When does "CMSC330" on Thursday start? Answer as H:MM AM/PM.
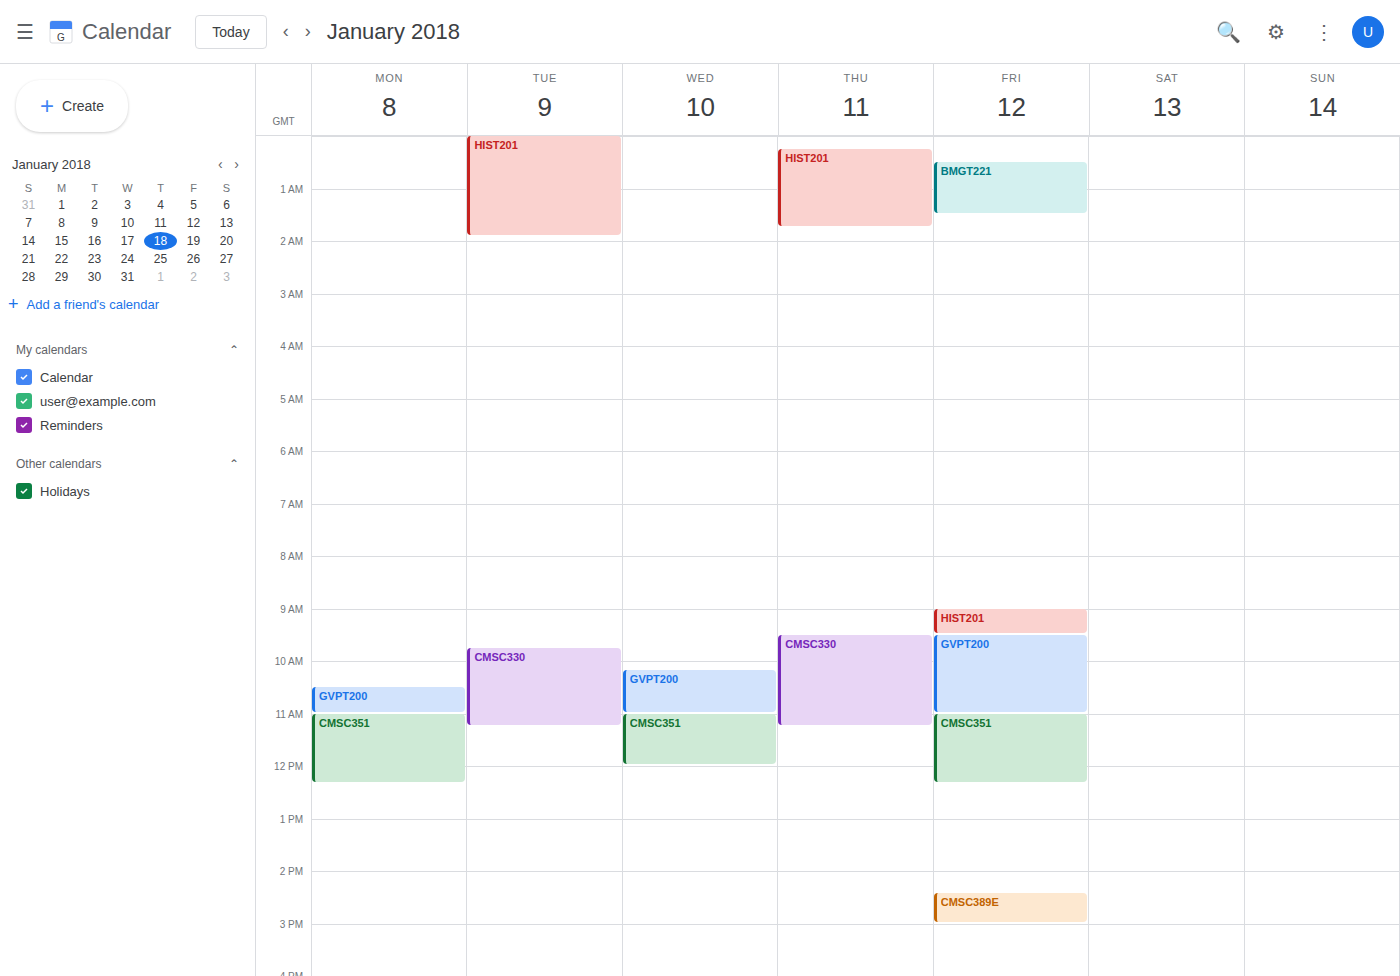
9:30 AM